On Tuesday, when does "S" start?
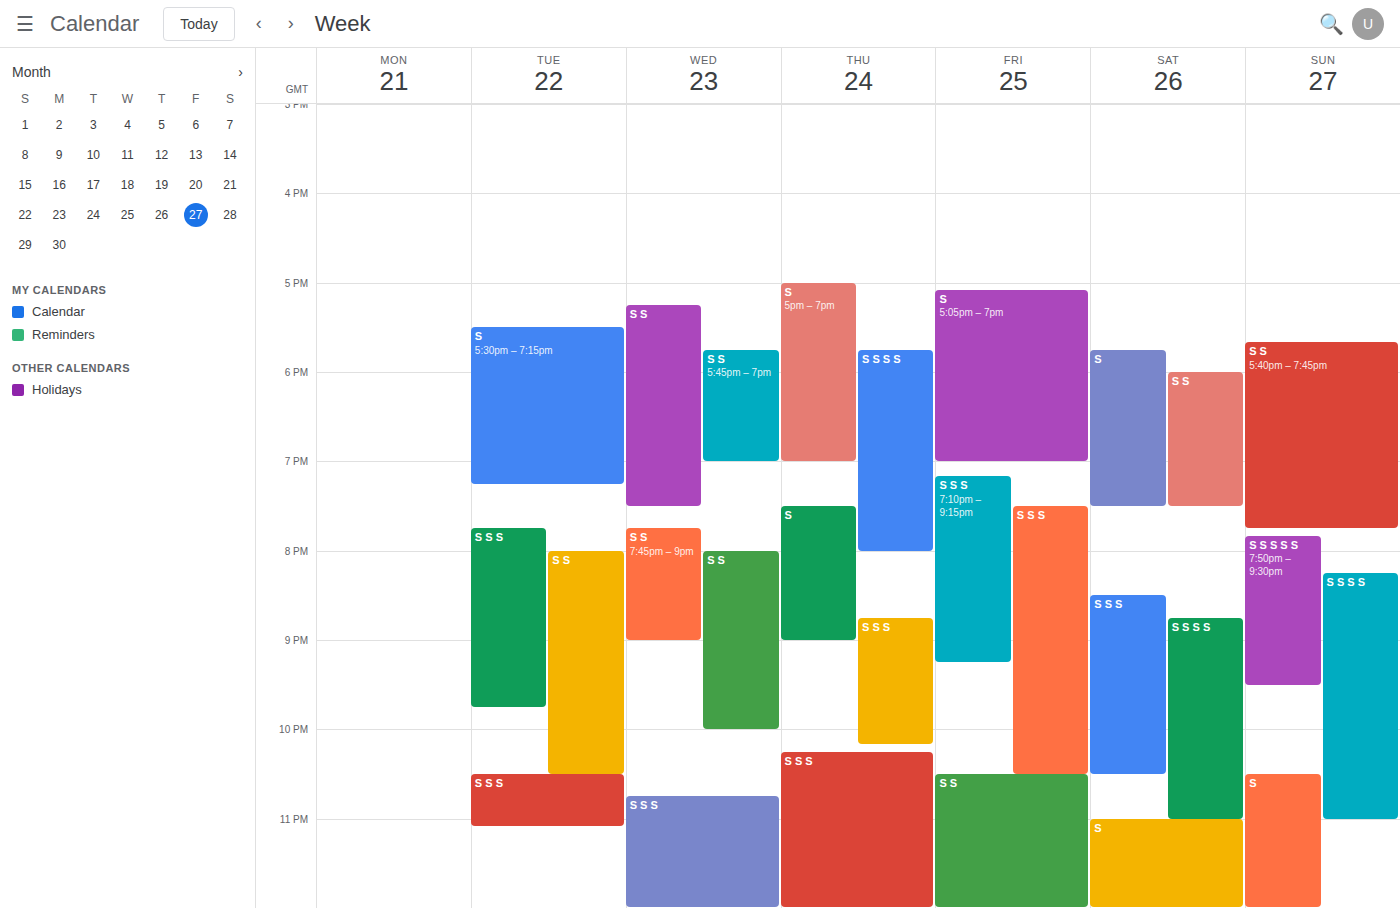
5:30 PM